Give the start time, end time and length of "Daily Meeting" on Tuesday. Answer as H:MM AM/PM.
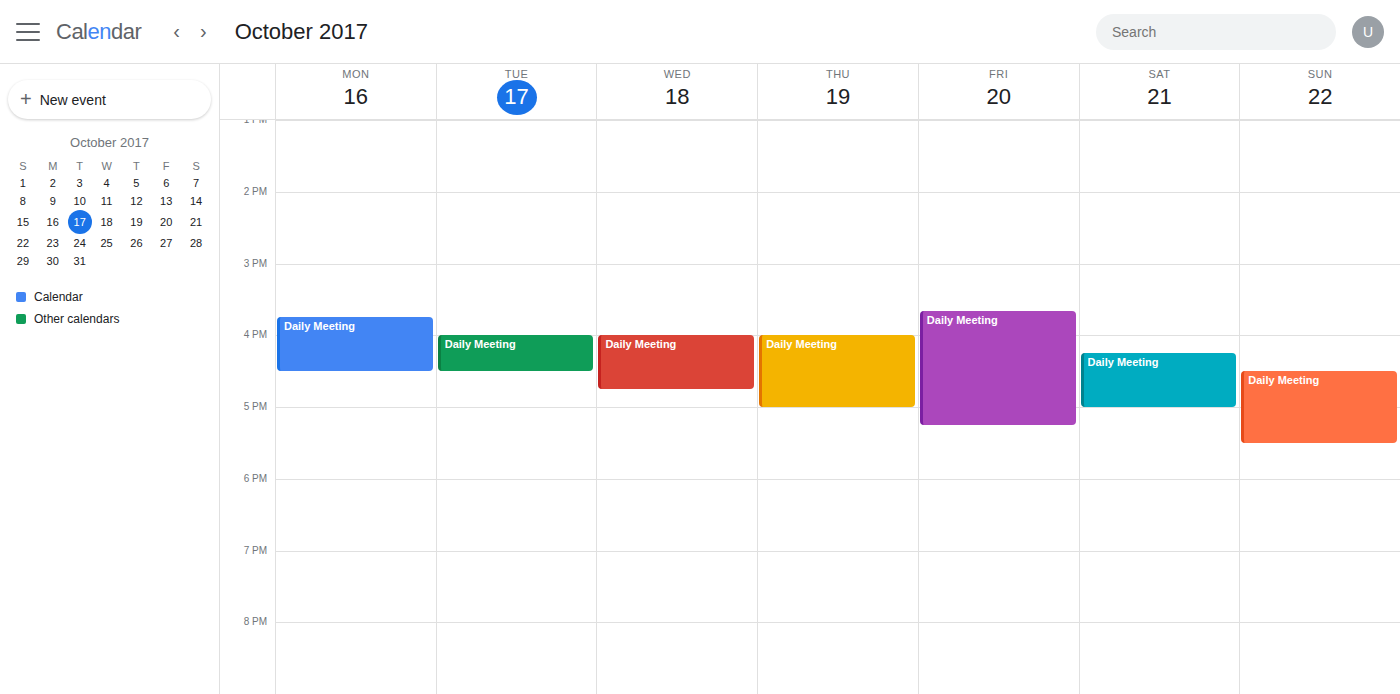
4:00 PM to 4:30 PM, 30 minutes